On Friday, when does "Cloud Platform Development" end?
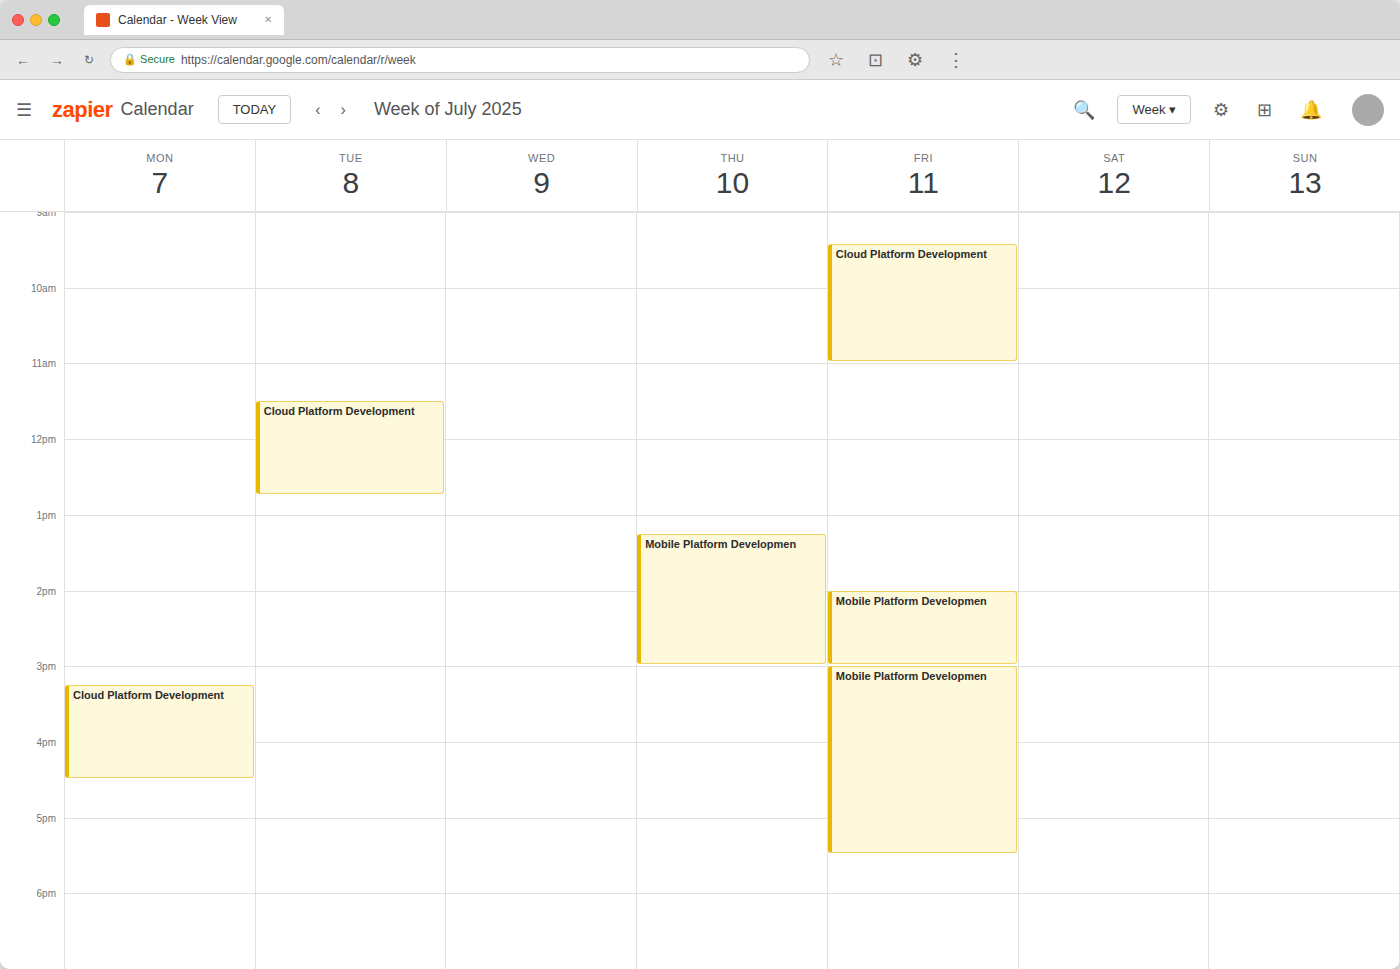
11:00 AM